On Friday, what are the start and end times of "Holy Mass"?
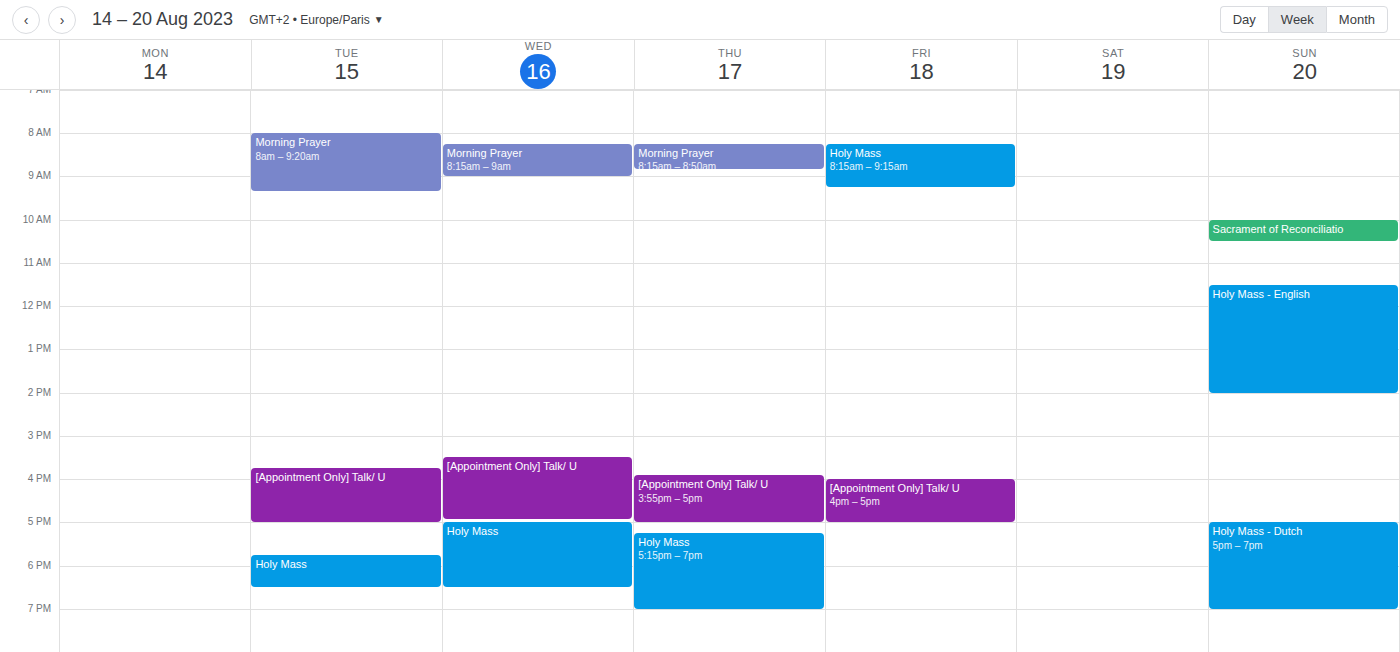
8:15 AM to 9:15 AM